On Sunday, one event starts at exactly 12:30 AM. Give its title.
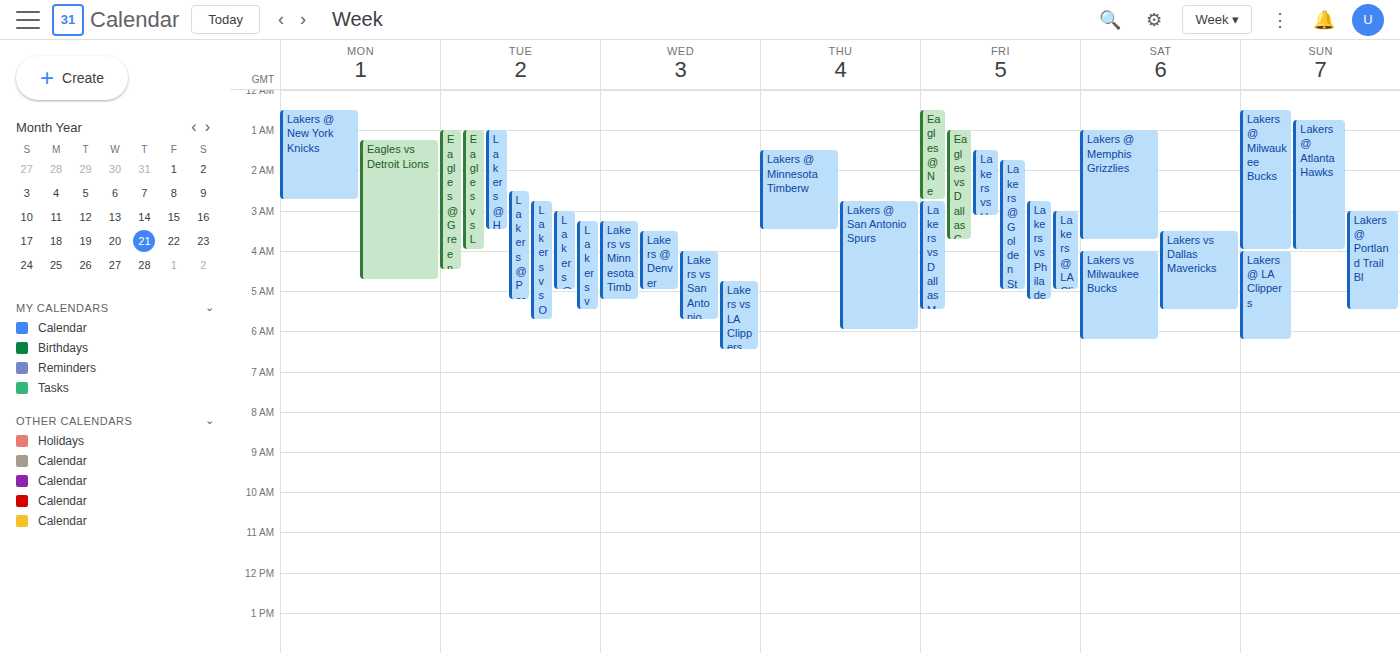
"Lakers @ Milwaukee Bucks"